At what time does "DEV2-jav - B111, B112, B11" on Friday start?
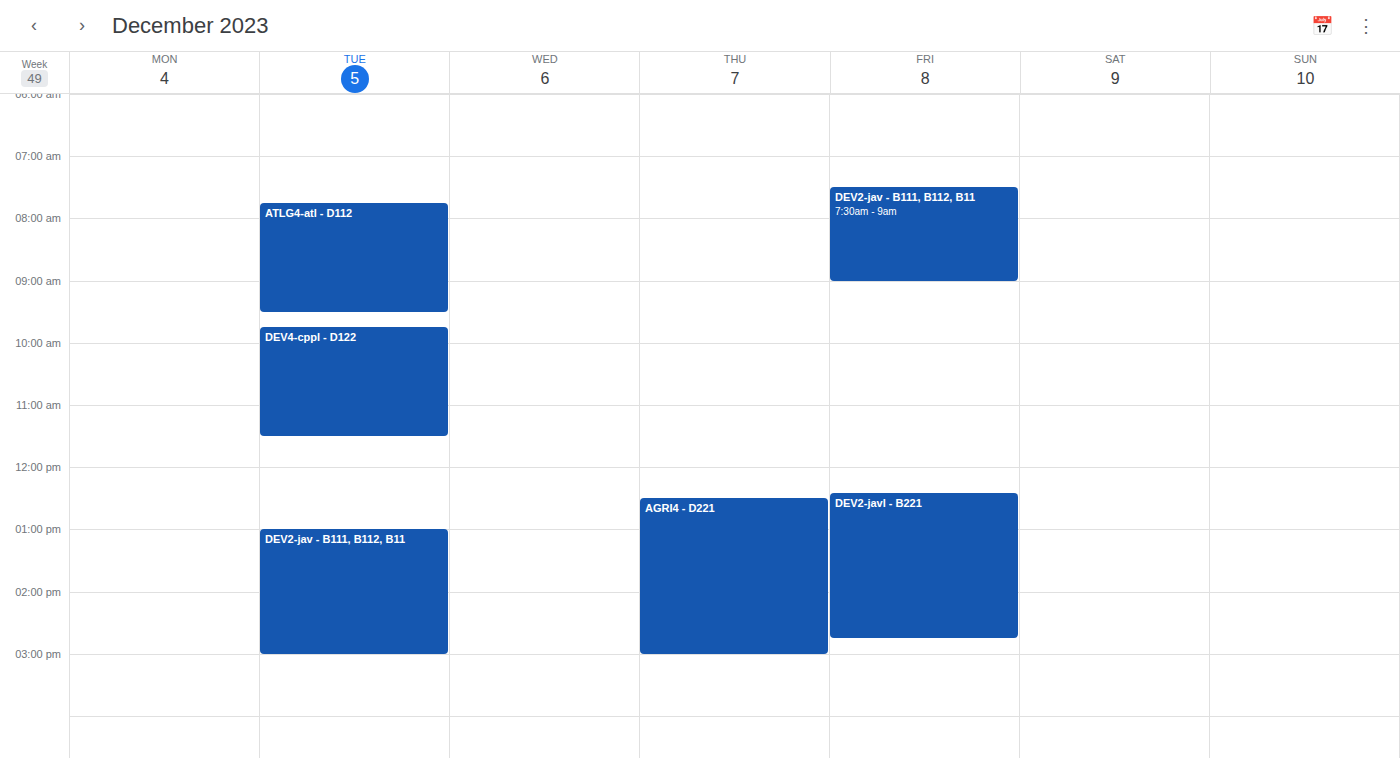
7:30 AM